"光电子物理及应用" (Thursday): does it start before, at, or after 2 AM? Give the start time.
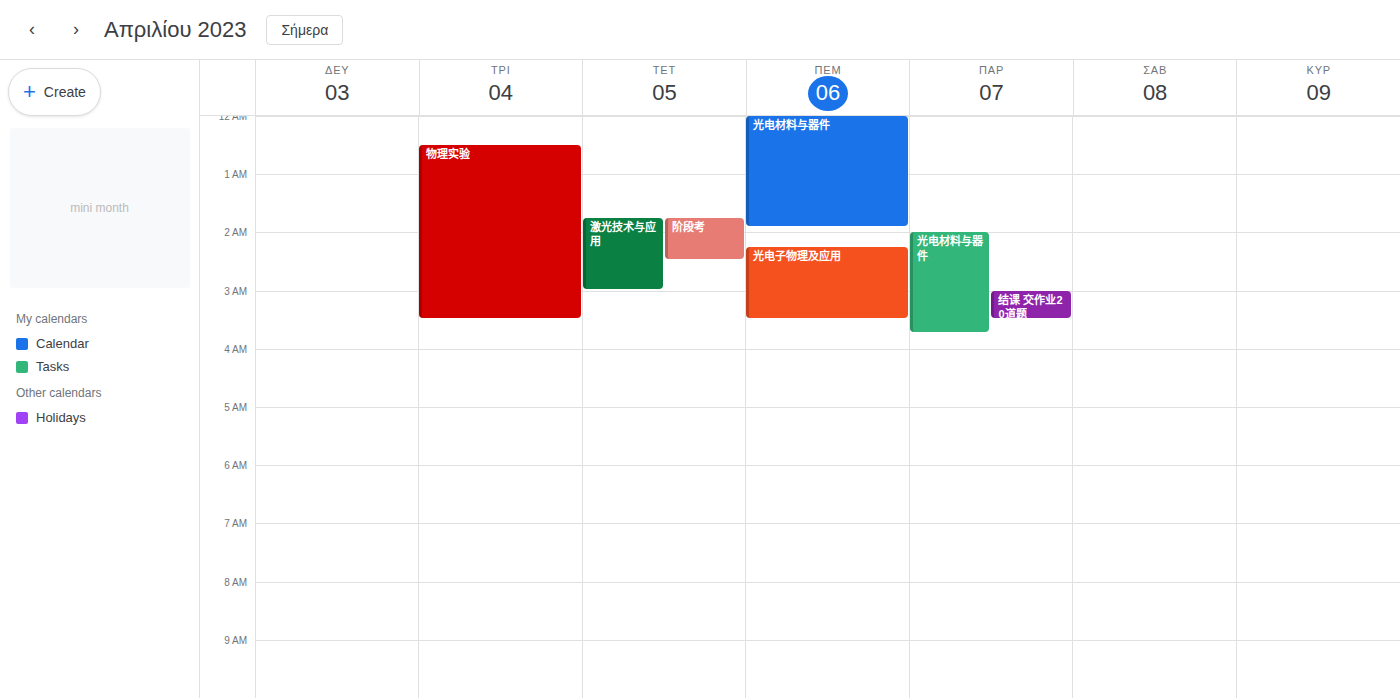
2:15 AM -- after 2 AM, 15 minutes below the 2 AM line.